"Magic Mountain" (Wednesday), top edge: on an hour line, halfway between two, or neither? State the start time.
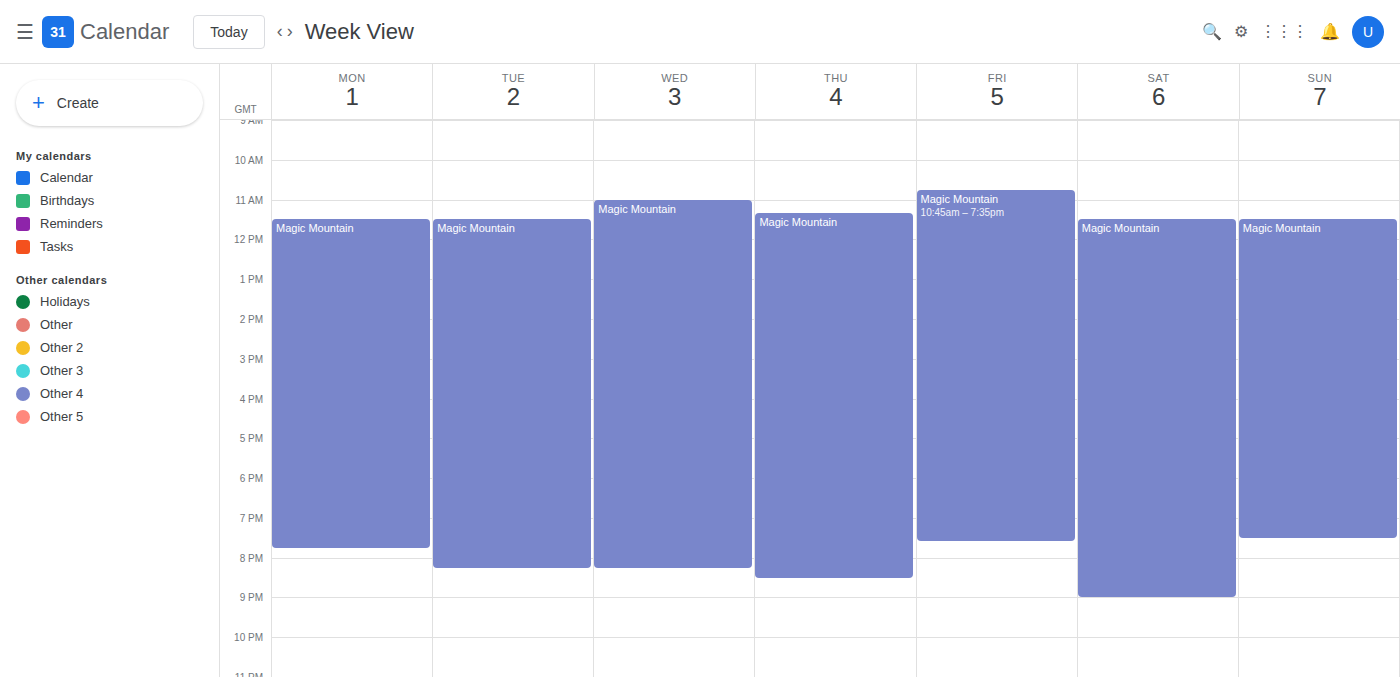
11:00 AM -- exactly on the 11 AM line.